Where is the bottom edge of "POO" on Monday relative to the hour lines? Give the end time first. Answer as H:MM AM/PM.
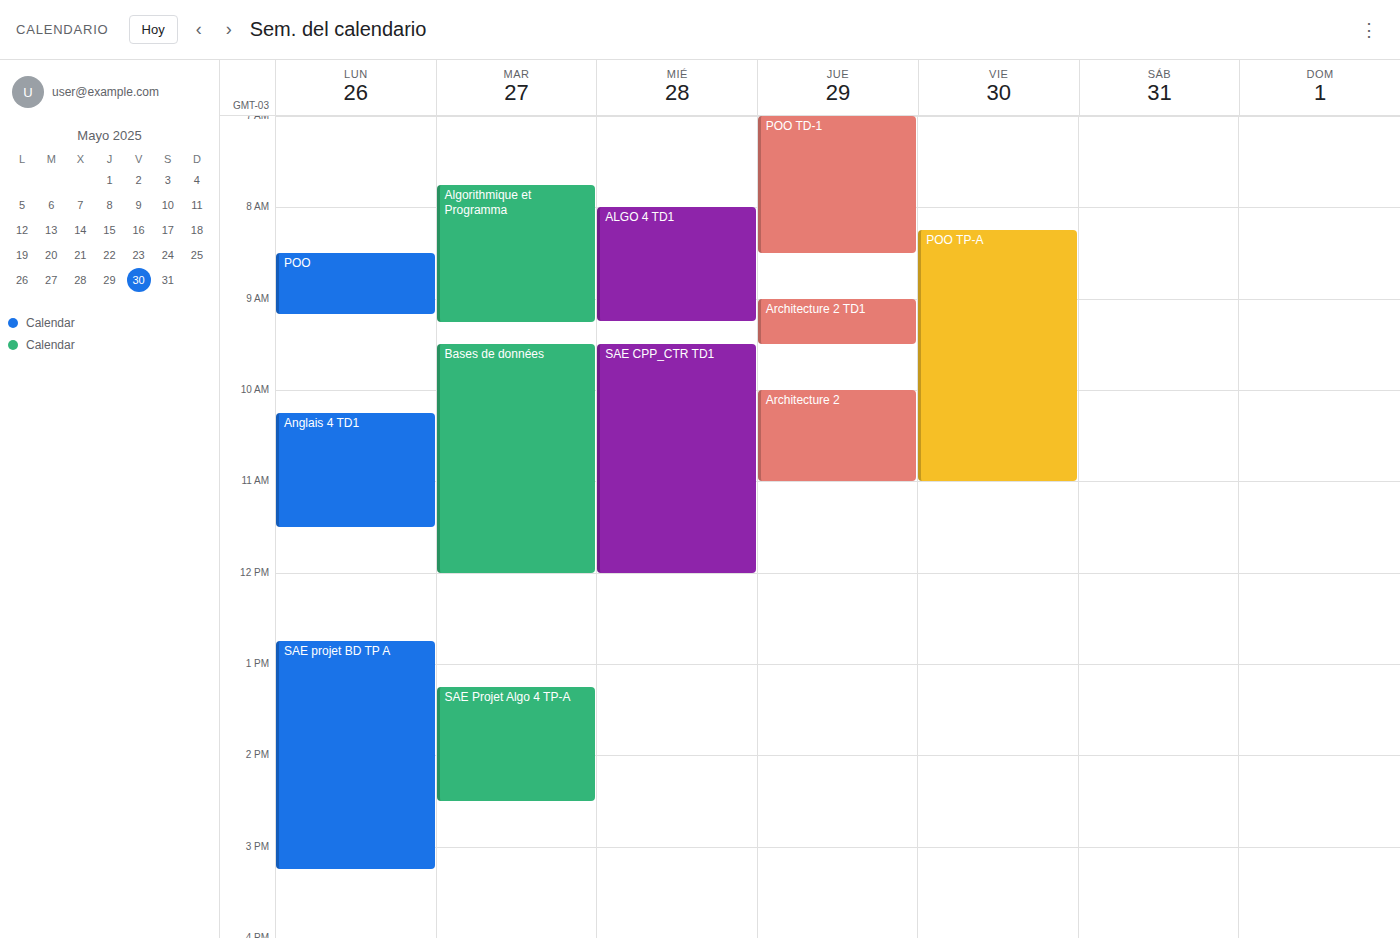
9:10 AM -- neither: 10 minutes below the 9 AM line and 50 minutes above the 10 AM line.